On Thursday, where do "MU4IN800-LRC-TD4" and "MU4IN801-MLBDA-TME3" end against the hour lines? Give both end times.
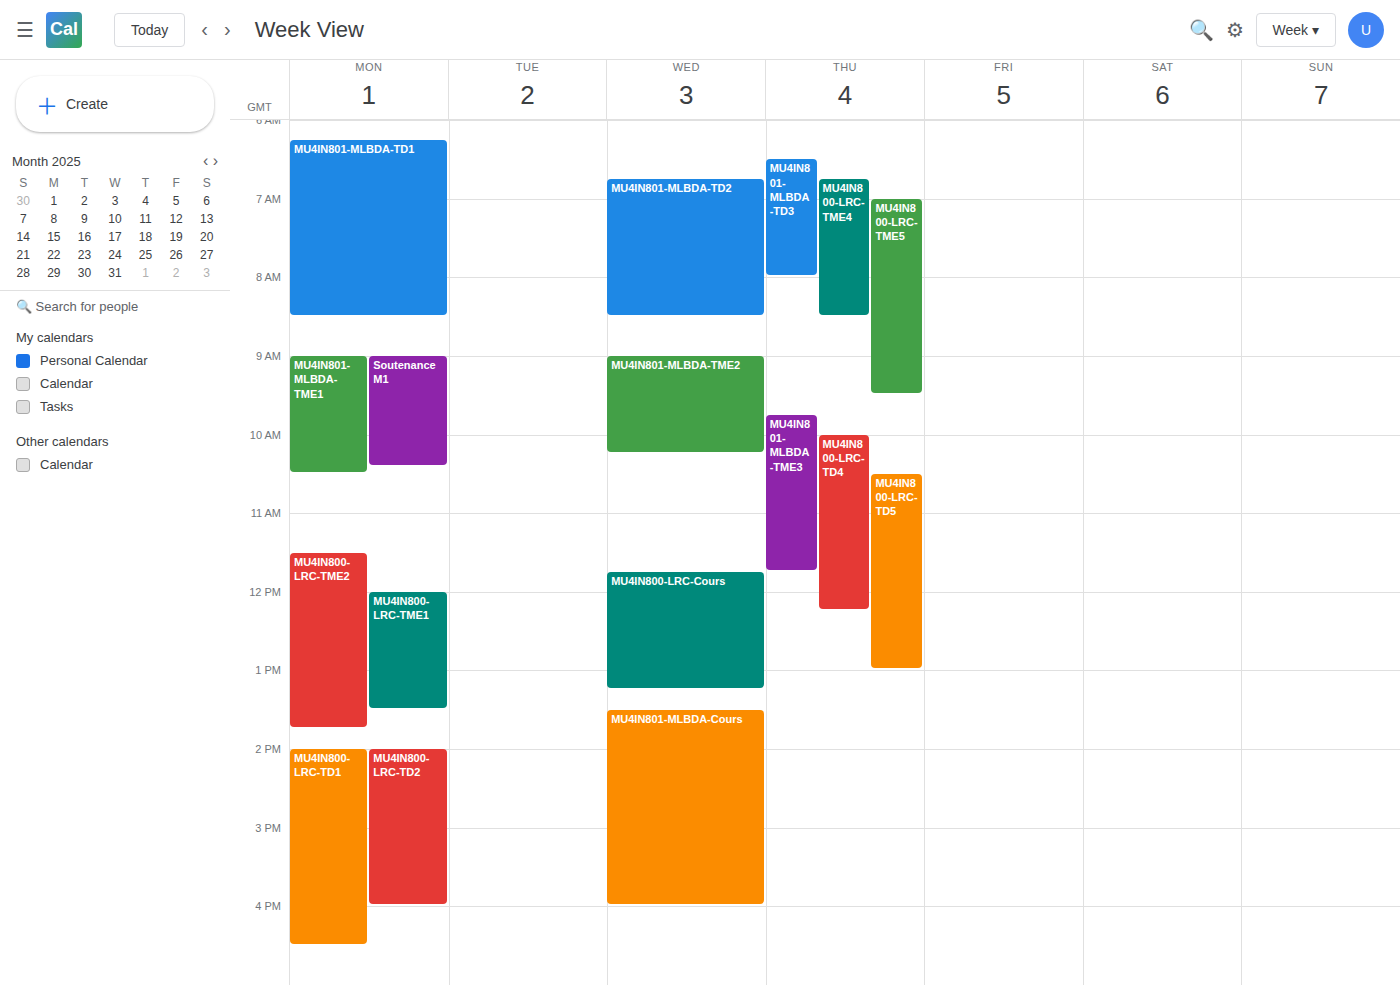
"MU4IN800-LRC-TD4": 12:15 PM, neither: a quarter of the way from the 12 PM line to the 1 PM line. "MU4IN801-MLBDA-TME3": 11:45 AM, neither: three quarters of the way from the 11 AM line to the 12 PM line.